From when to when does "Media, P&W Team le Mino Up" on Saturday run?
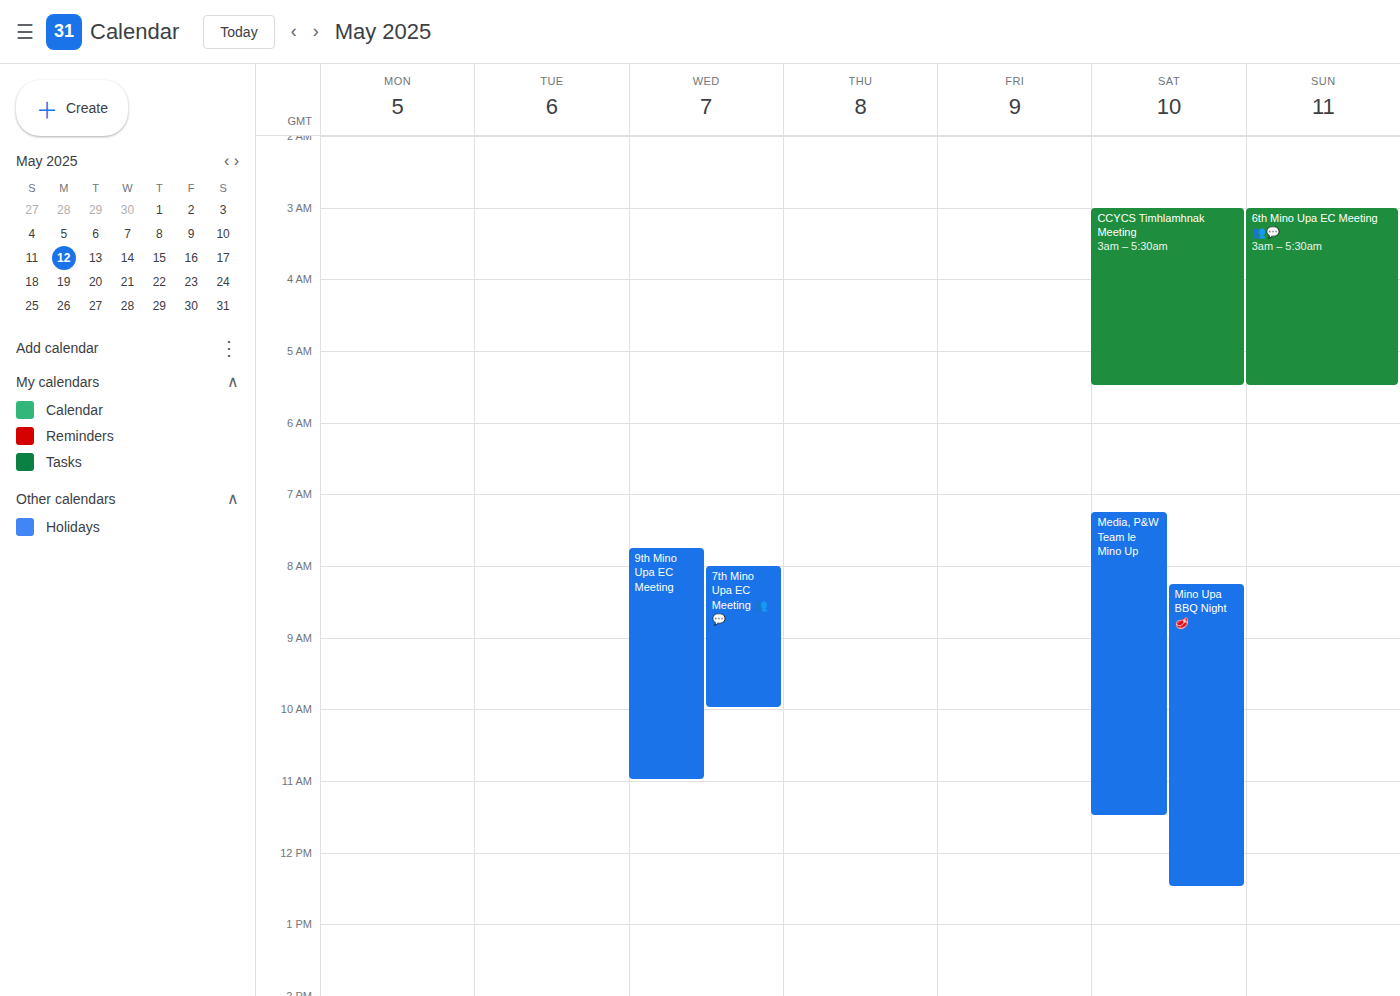
7:15 AM to 11:30 AM